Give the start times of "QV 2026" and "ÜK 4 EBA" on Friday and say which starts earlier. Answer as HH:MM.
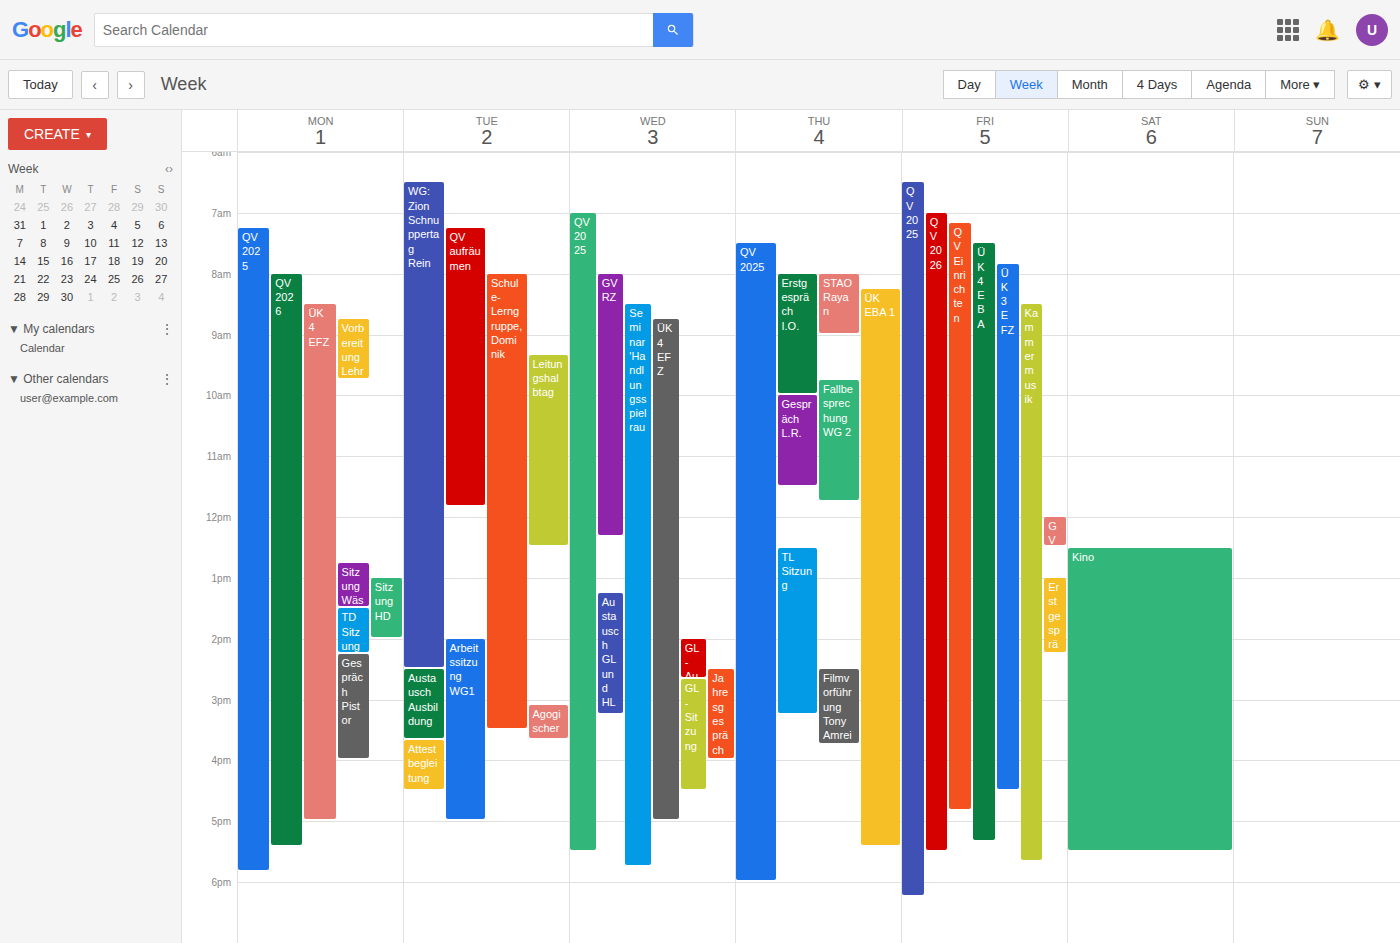
"QV 2026" 07:00; "ÜK 4 EBA" 07:30.